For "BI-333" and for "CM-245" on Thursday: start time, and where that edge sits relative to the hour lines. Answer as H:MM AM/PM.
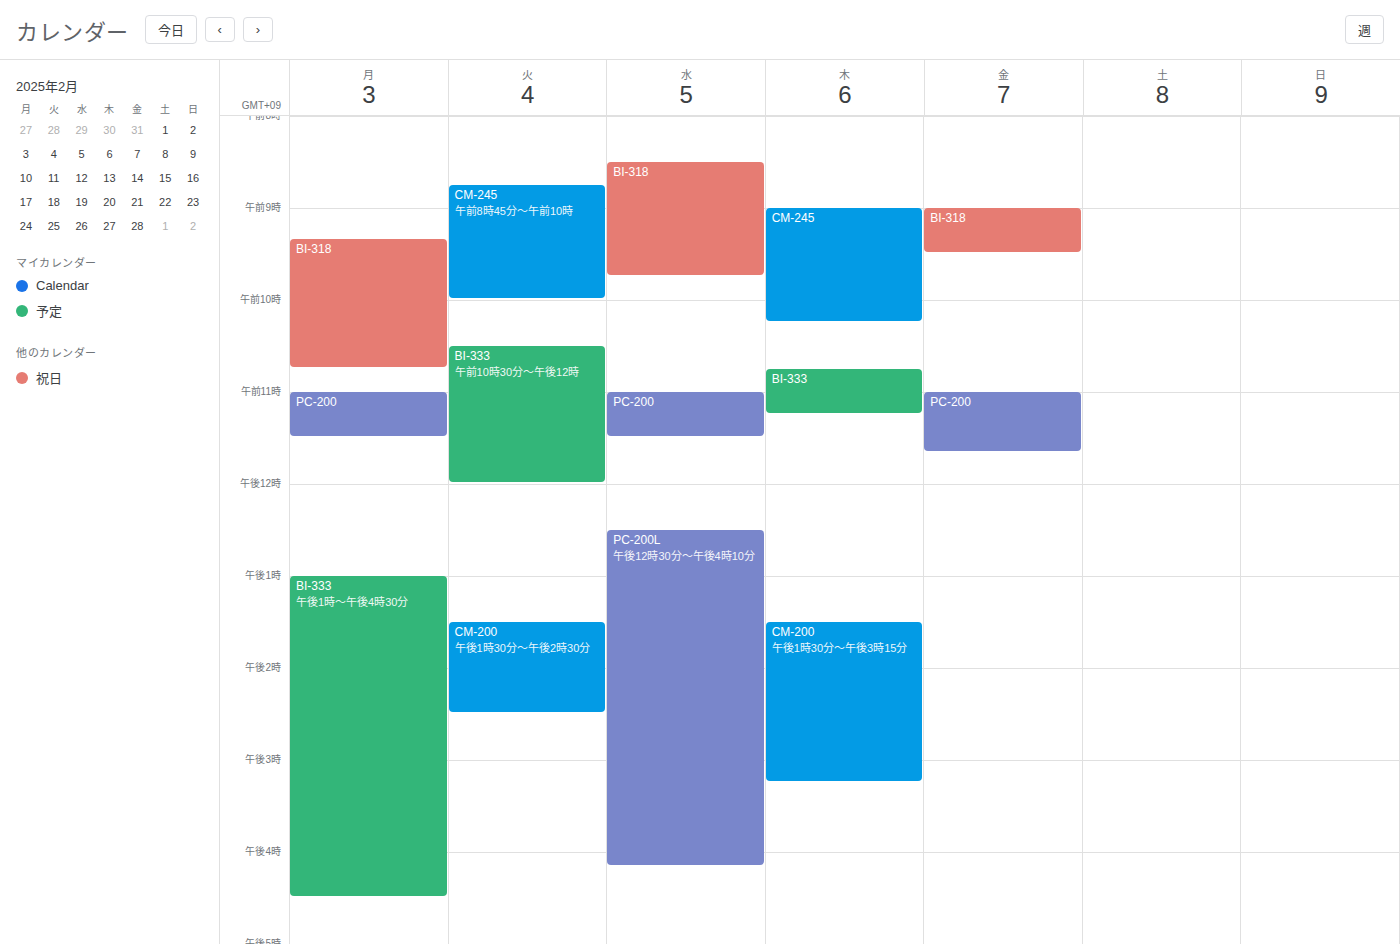
"BI-333": 10:45 AM, neither: three quarters of the way from the 10 AM line to the 11 AM line. "CM-245": 9:00 AM, exactly on the 9 AM line.